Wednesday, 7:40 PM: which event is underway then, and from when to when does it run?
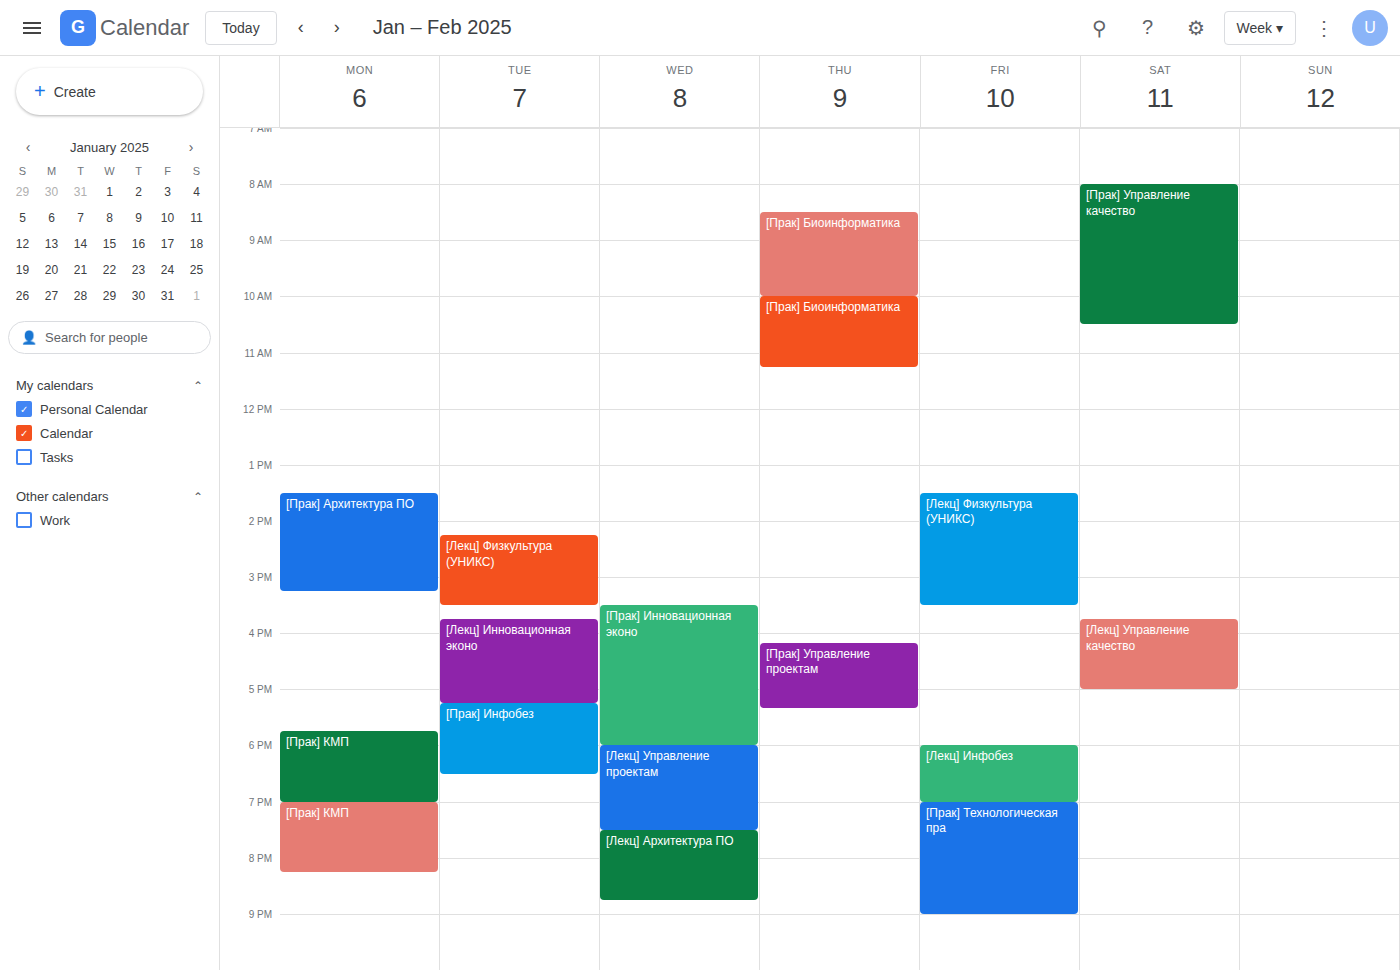
"[Лекц] Архитектура ПО", 7:30 PM to 8:45 PM